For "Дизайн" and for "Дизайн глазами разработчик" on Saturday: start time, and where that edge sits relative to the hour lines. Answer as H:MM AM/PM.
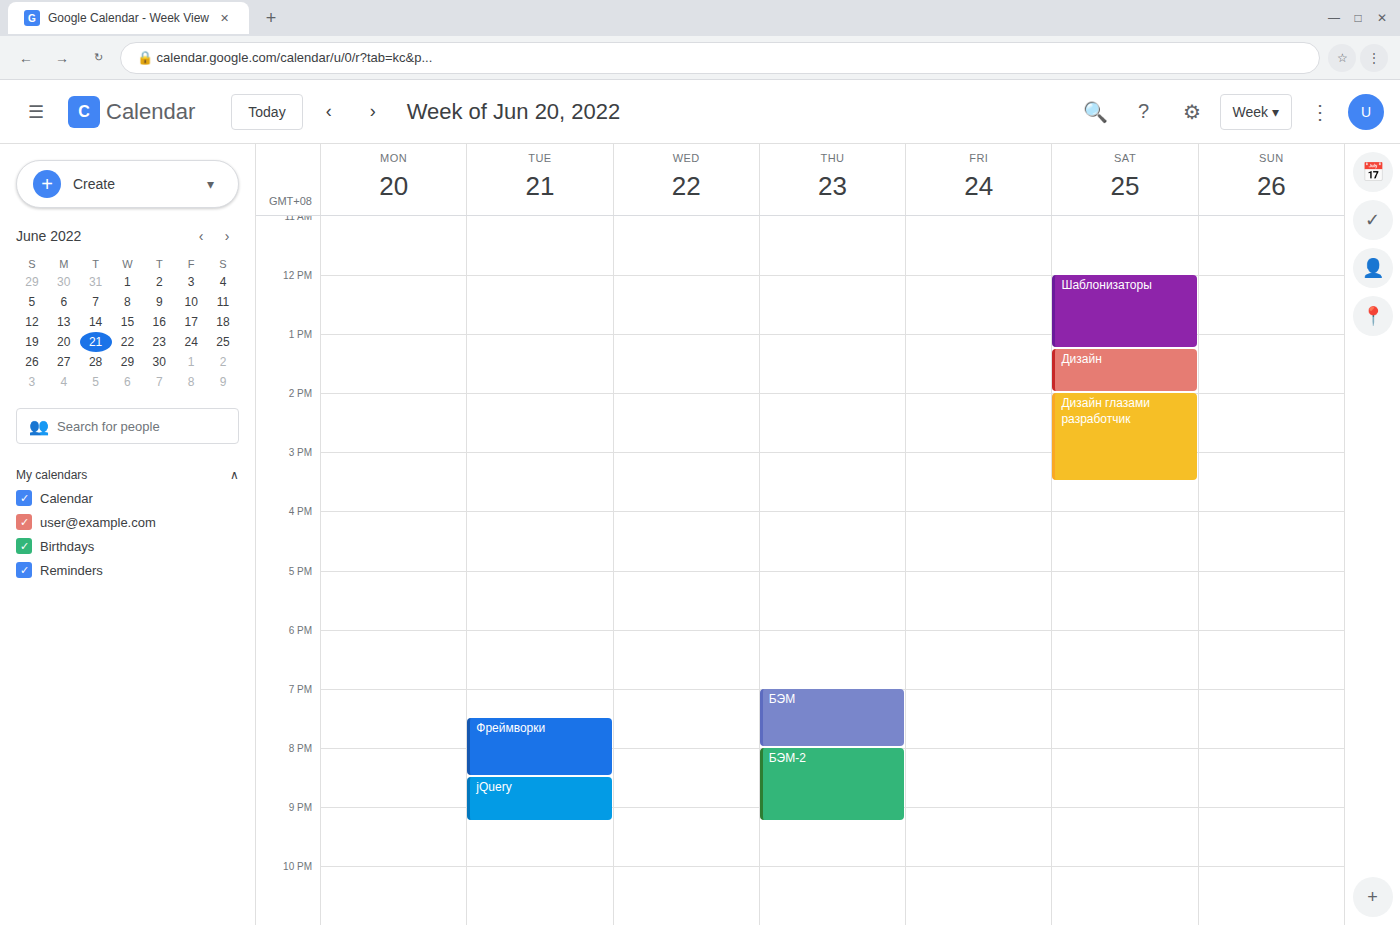
"Дизайн": 1:15 PM, neither: a quarter of the way from the 1 PM line to the 2 PM line. "Дизайн глазами разработчик": 2:00 PM, exactly on the 2 PM line.